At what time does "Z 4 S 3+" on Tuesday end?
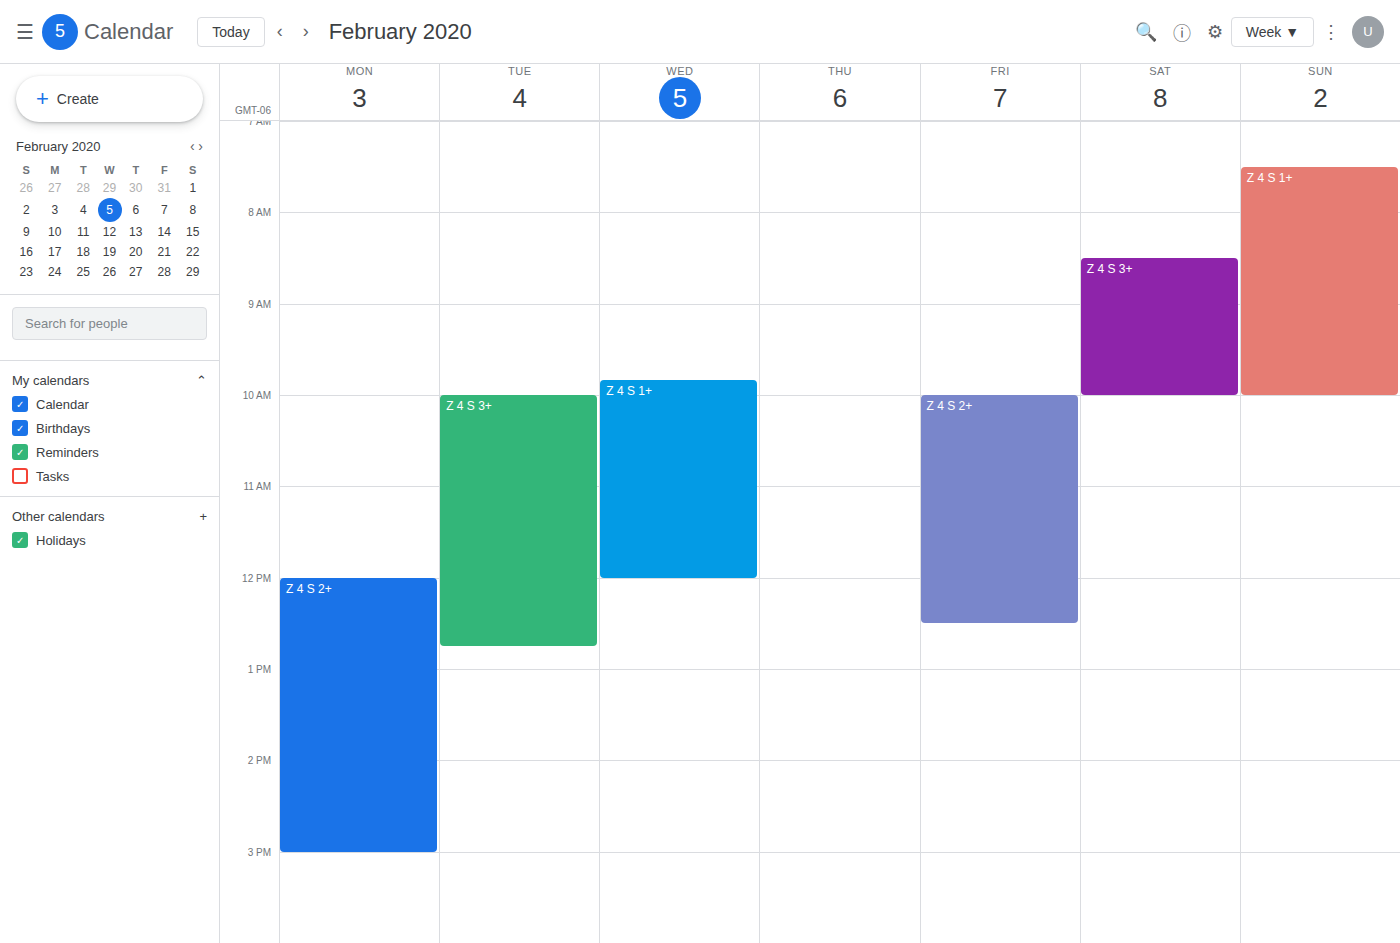
12:45 PM